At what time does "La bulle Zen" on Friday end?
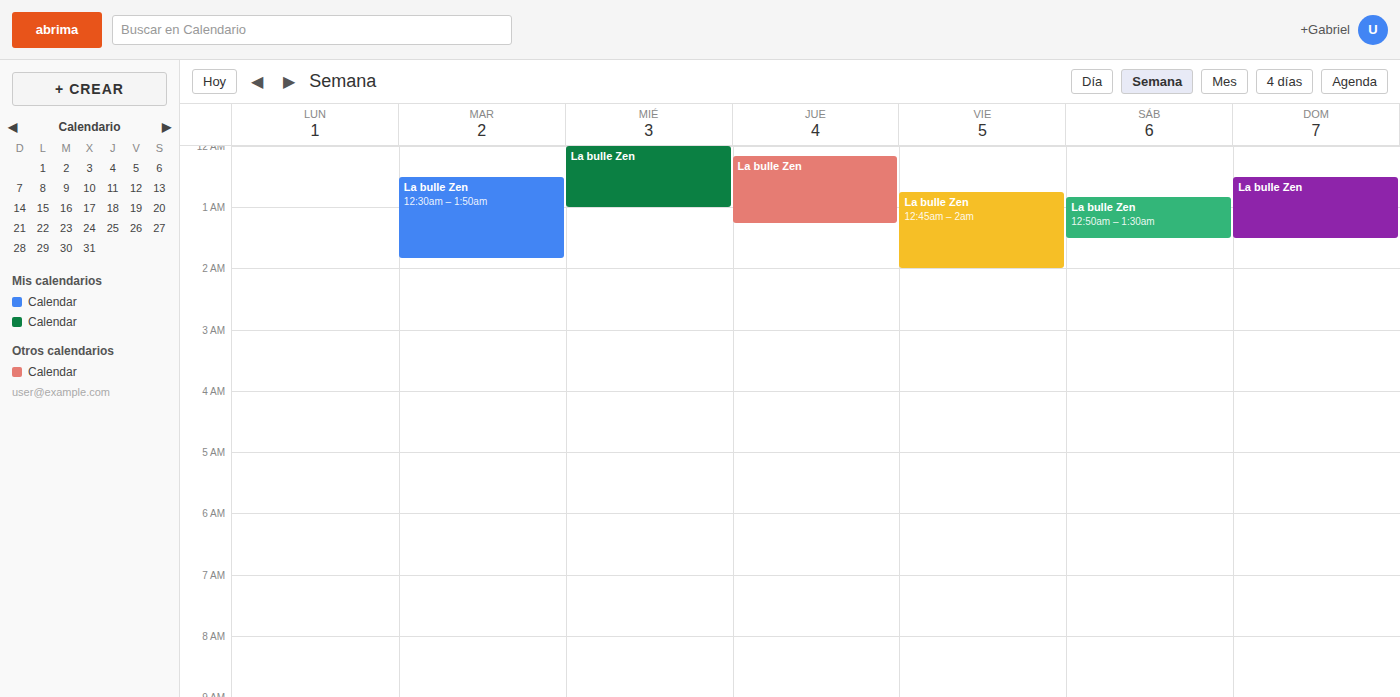
02:00